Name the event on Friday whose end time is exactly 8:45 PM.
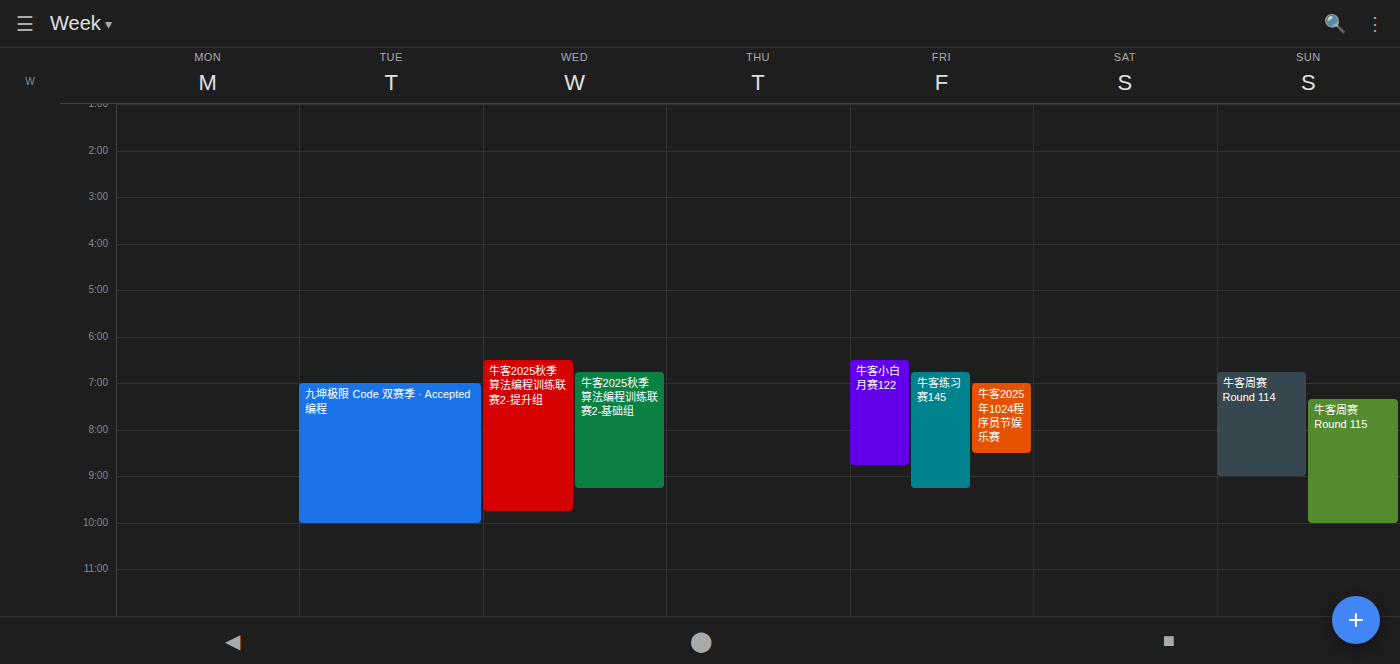
"牛客小白月赛122"